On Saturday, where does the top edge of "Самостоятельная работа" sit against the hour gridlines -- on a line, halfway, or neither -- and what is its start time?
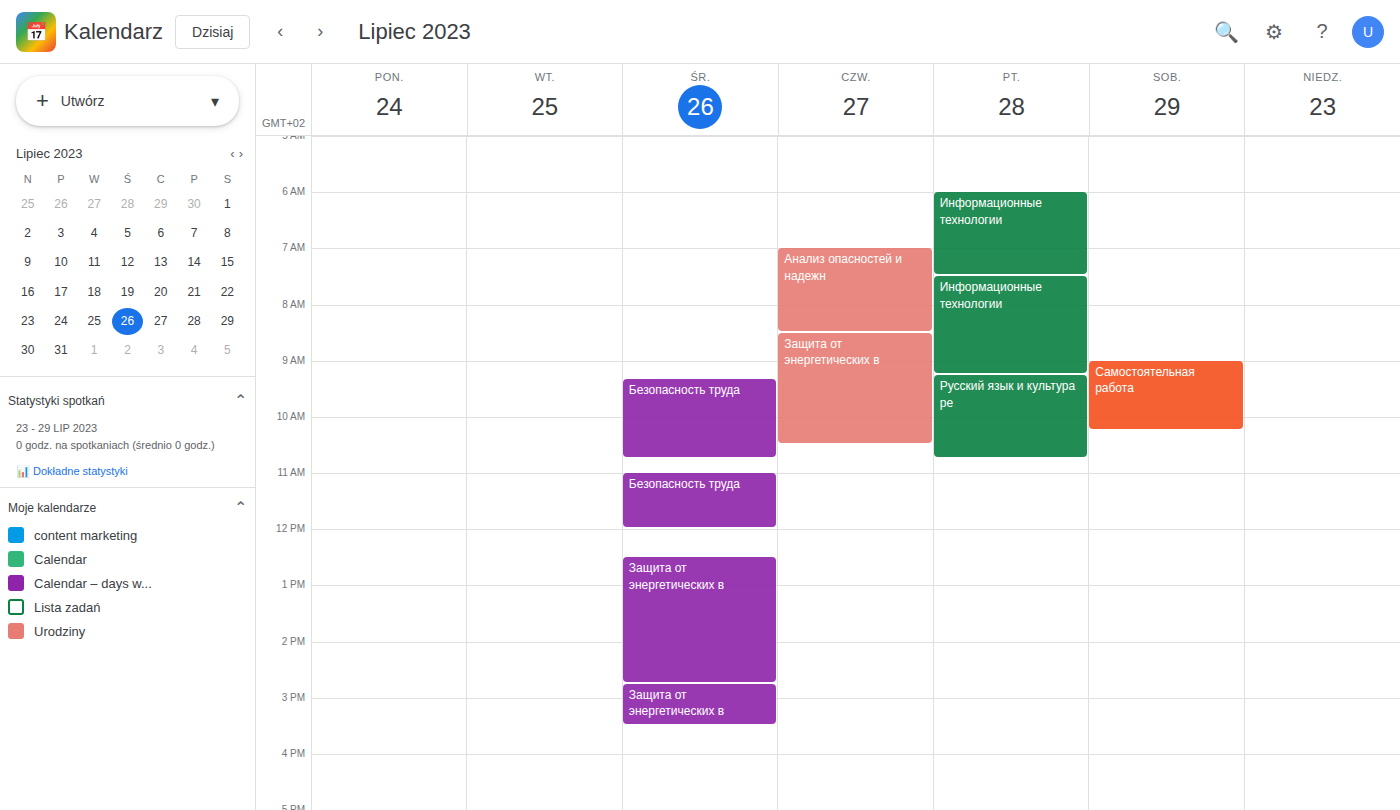
9:00 AM -- exactly on the 9 AM line.